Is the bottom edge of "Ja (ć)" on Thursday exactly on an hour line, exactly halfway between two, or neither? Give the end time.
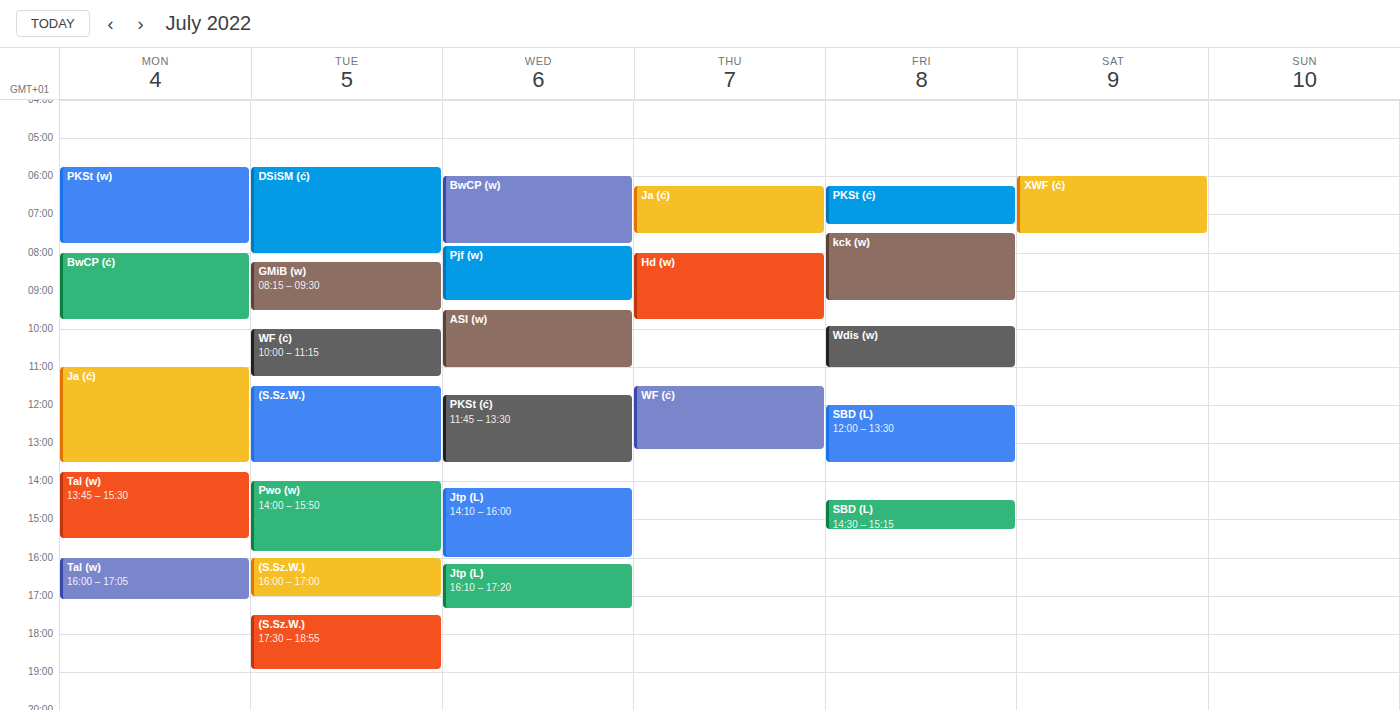
7:30 AM -- halfway between the 7 AM and 8 AM lines.